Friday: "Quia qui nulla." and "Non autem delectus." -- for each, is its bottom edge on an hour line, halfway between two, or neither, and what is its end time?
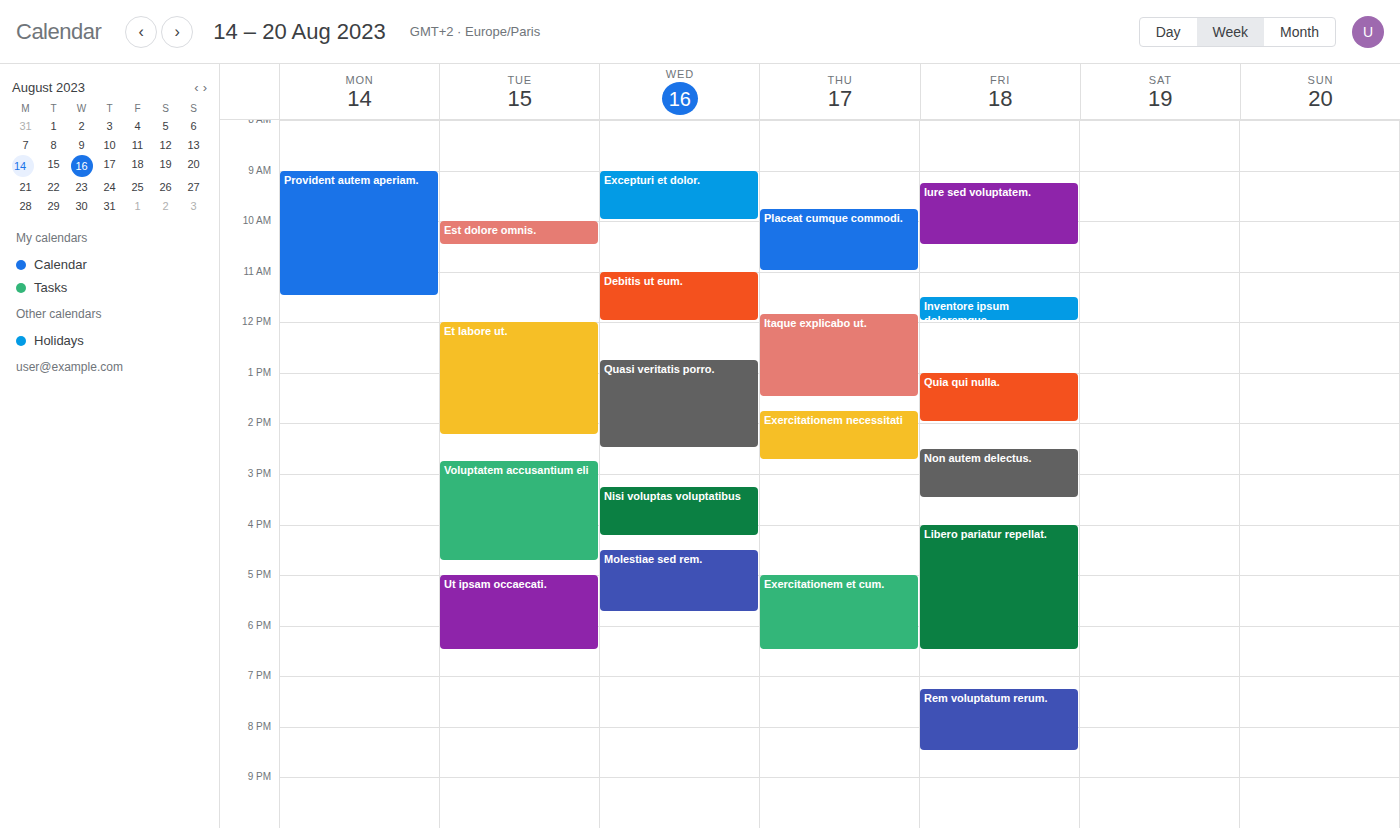
"Quia qui nulla.": 14:00, exactly on the 14:00 line. "Non autem delectus.": 15:30, halfway between the 15:00 and 16:00 lines.